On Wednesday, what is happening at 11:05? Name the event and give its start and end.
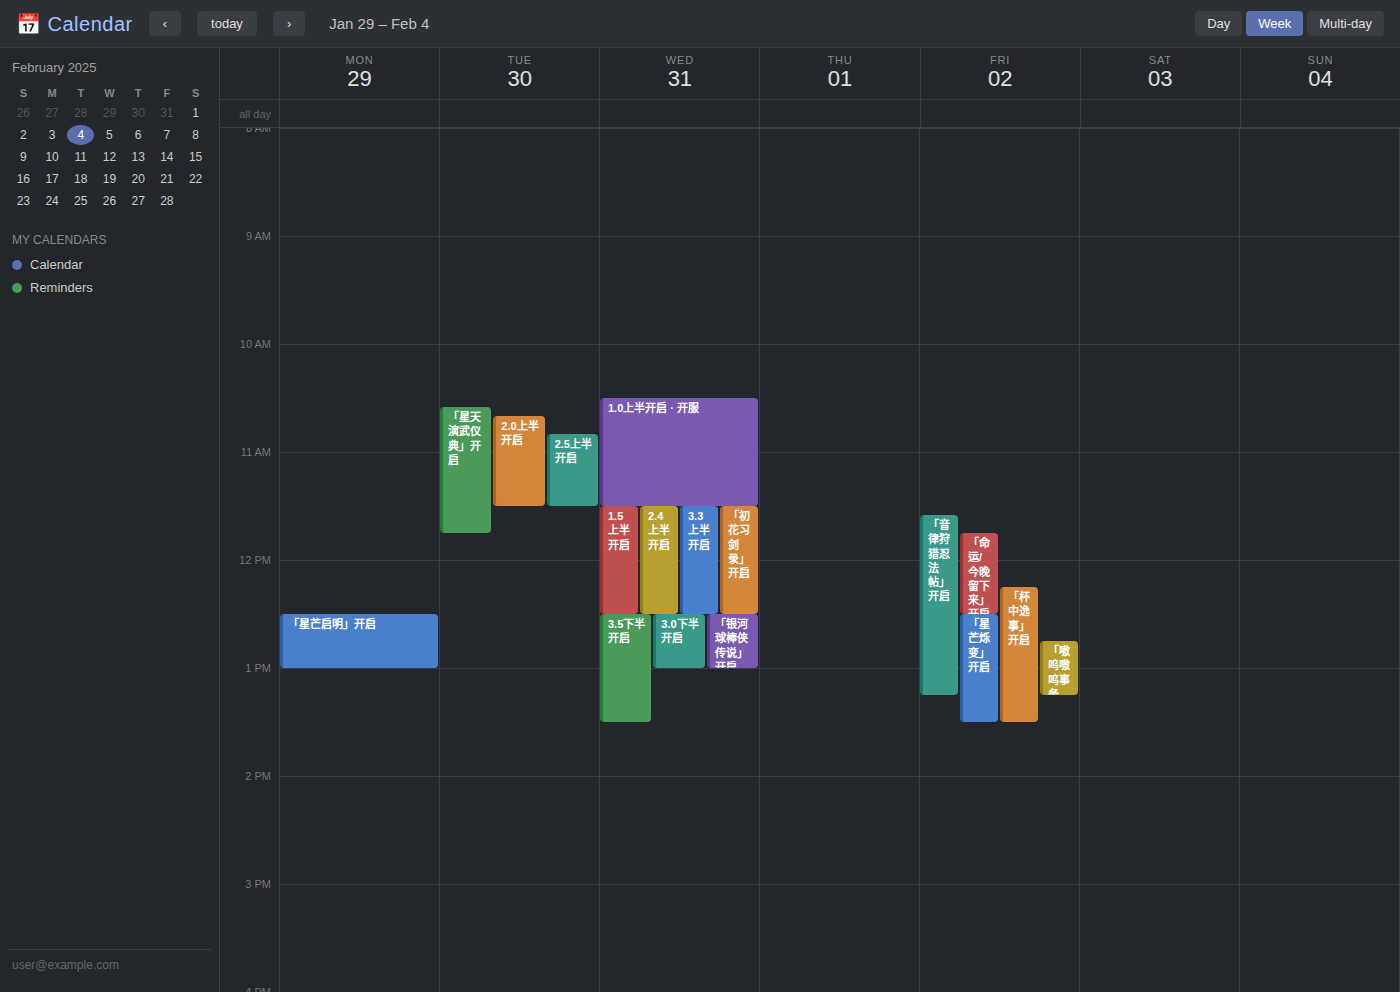
"1.0上半开启 · 开服", 10:30 to 11:30